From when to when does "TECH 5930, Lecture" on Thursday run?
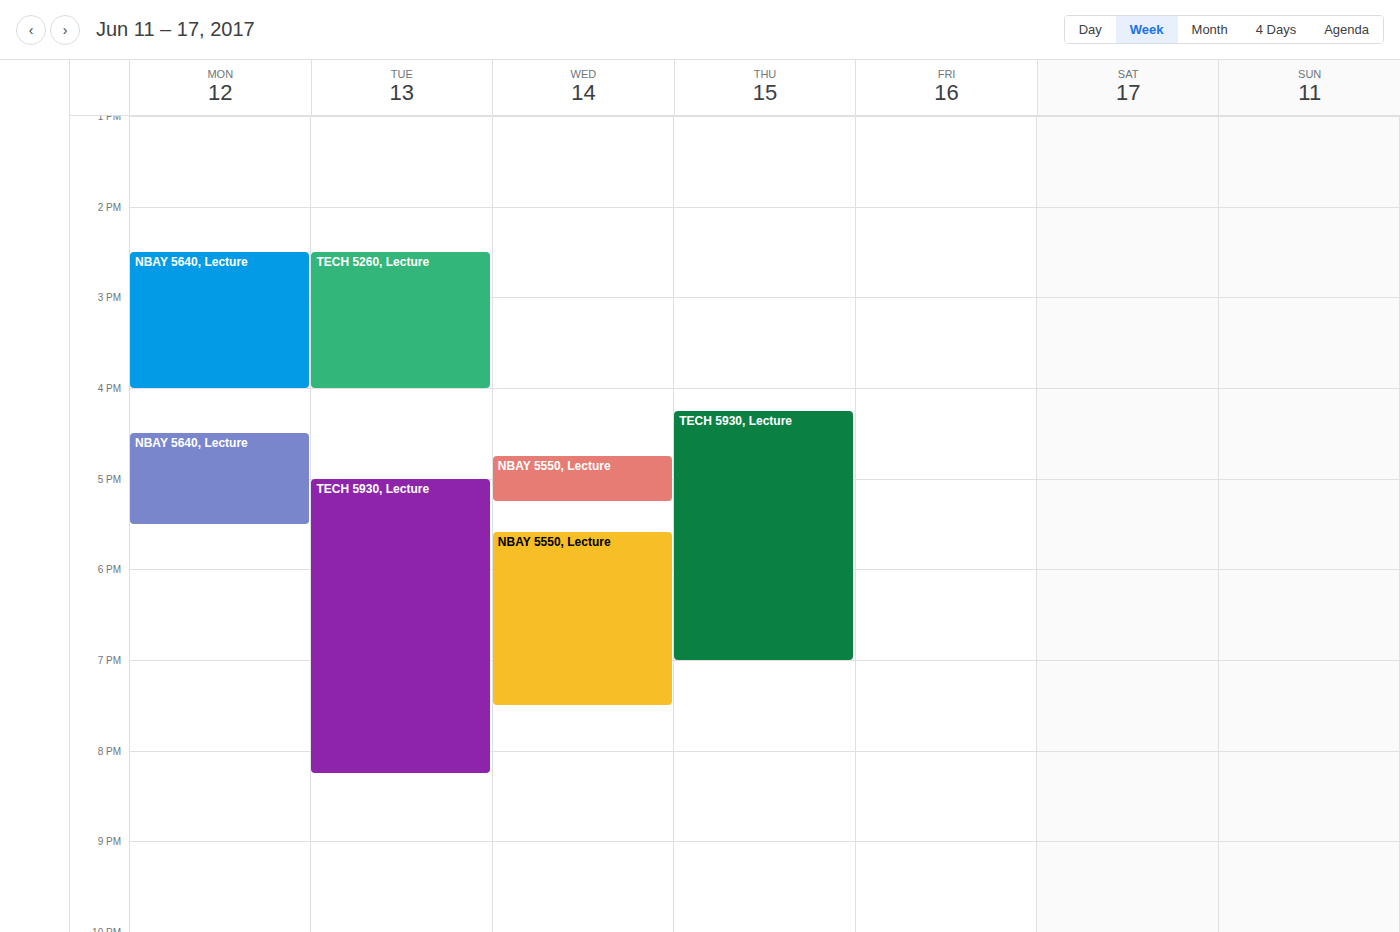
4:15 PM to 7:00 PM